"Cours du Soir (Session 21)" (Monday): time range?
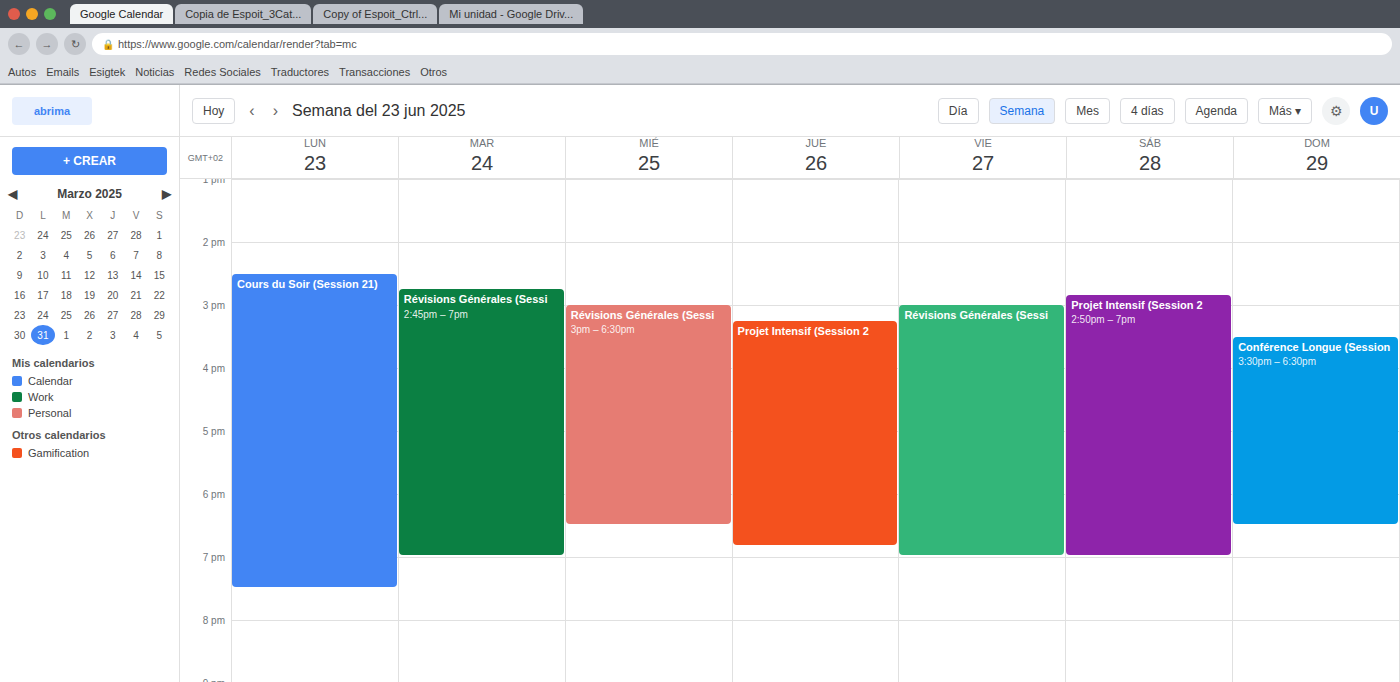
14:30 to 19:30